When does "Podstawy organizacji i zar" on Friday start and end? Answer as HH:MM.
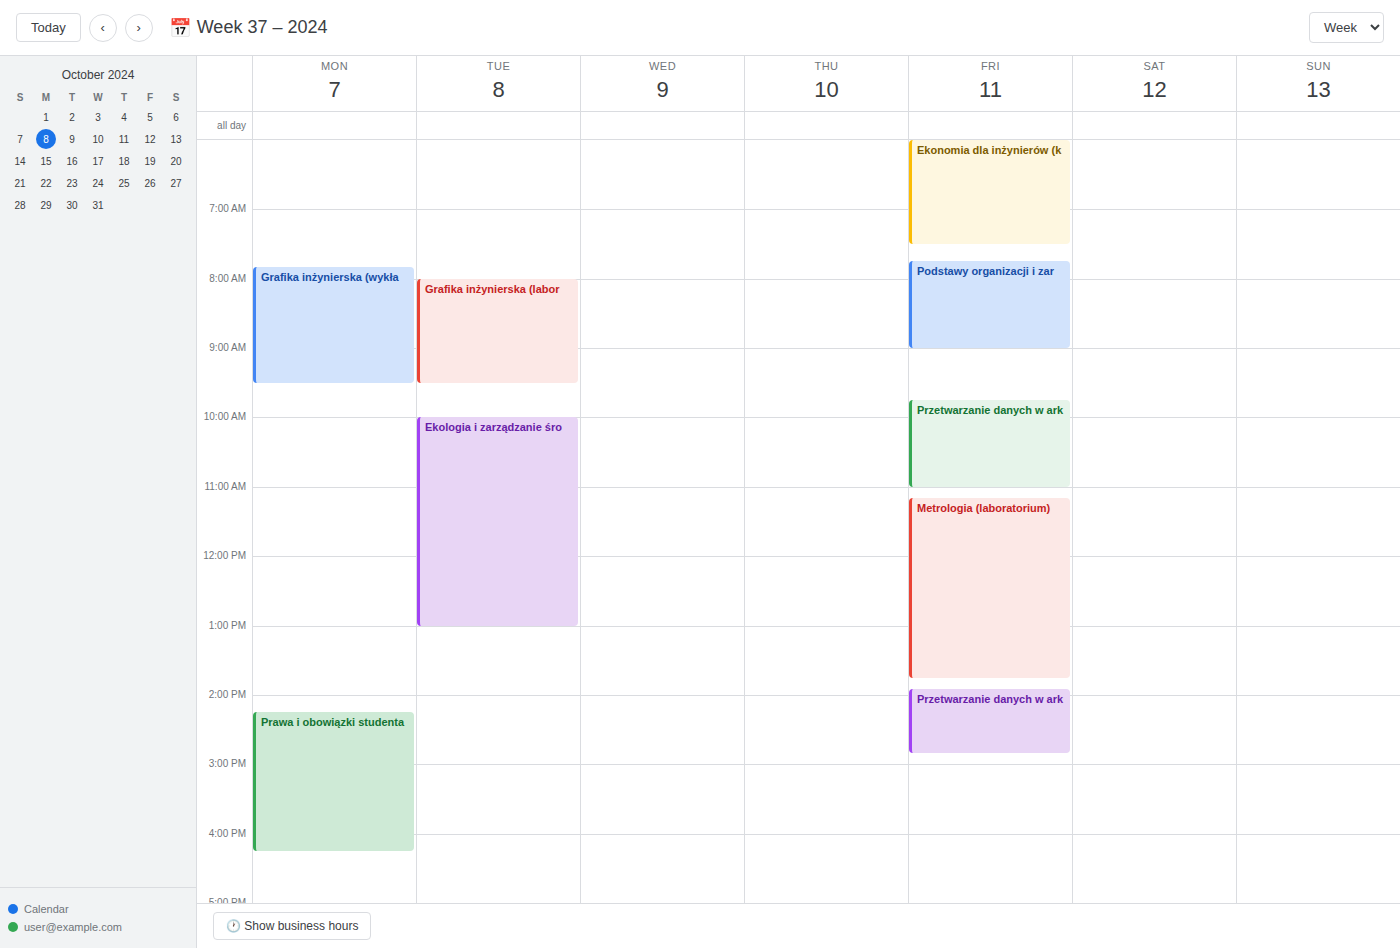
07:45 to 09:00